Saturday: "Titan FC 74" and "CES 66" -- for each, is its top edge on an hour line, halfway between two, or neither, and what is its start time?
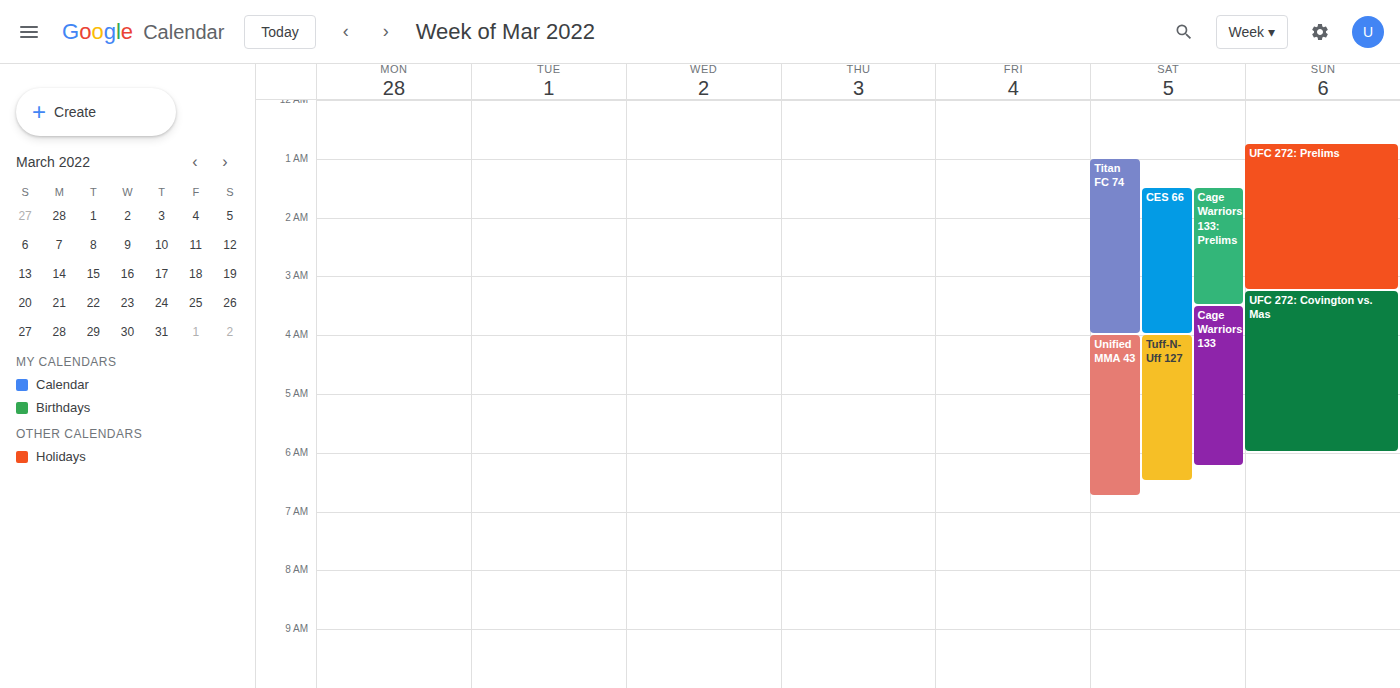
"Titan FC 74": 1:00 AM, exactly on the 1 AM line. "CES 66": 1:30 AM, halfway between the 1 AM and 2 AM lines.